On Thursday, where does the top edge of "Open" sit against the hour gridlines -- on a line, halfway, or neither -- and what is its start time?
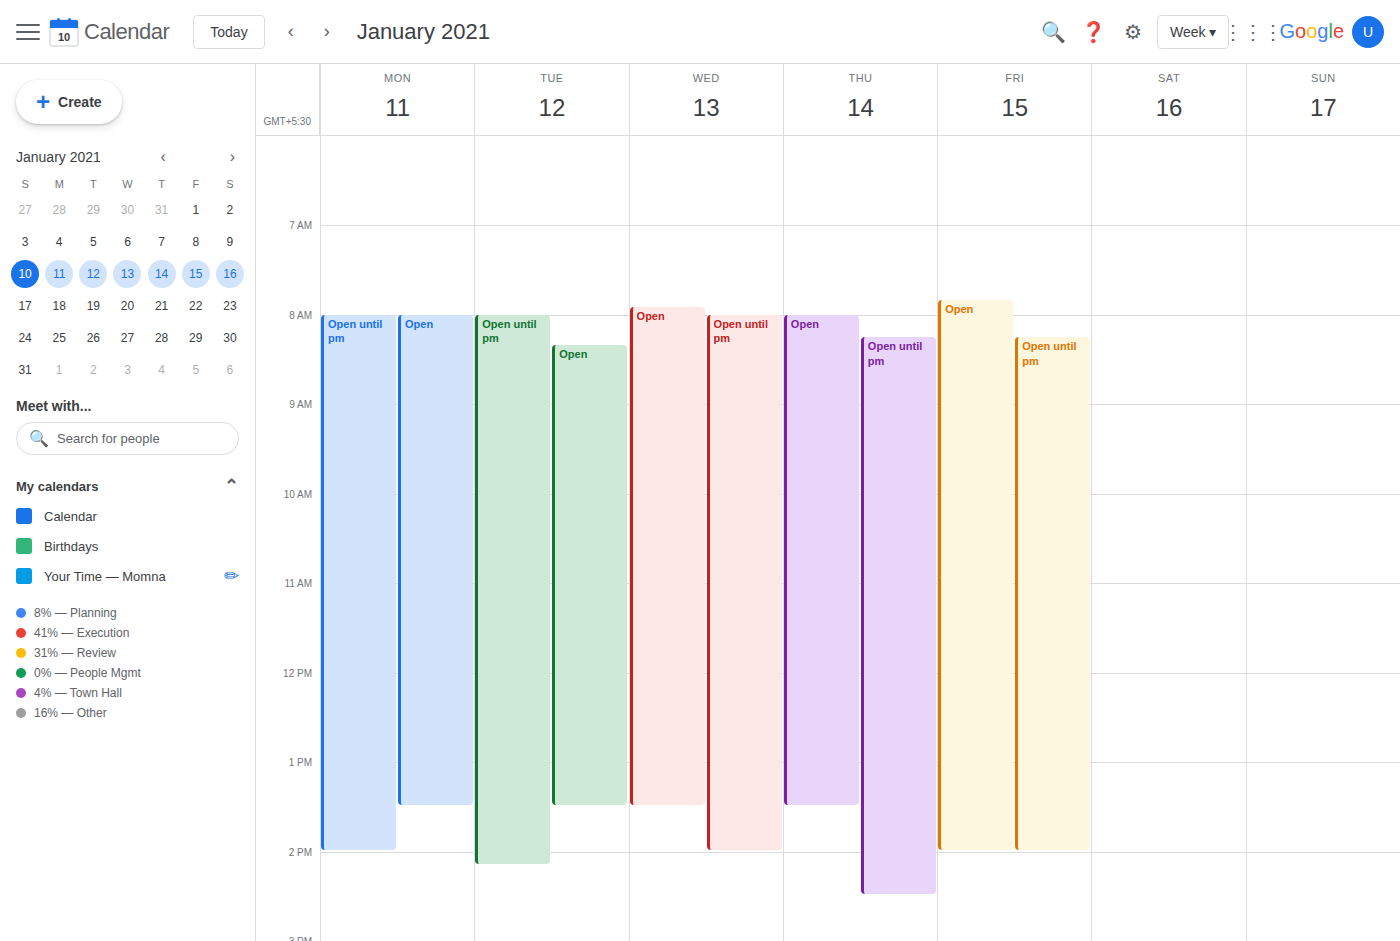
8:00 AM -- exactly on the 8 AM line.